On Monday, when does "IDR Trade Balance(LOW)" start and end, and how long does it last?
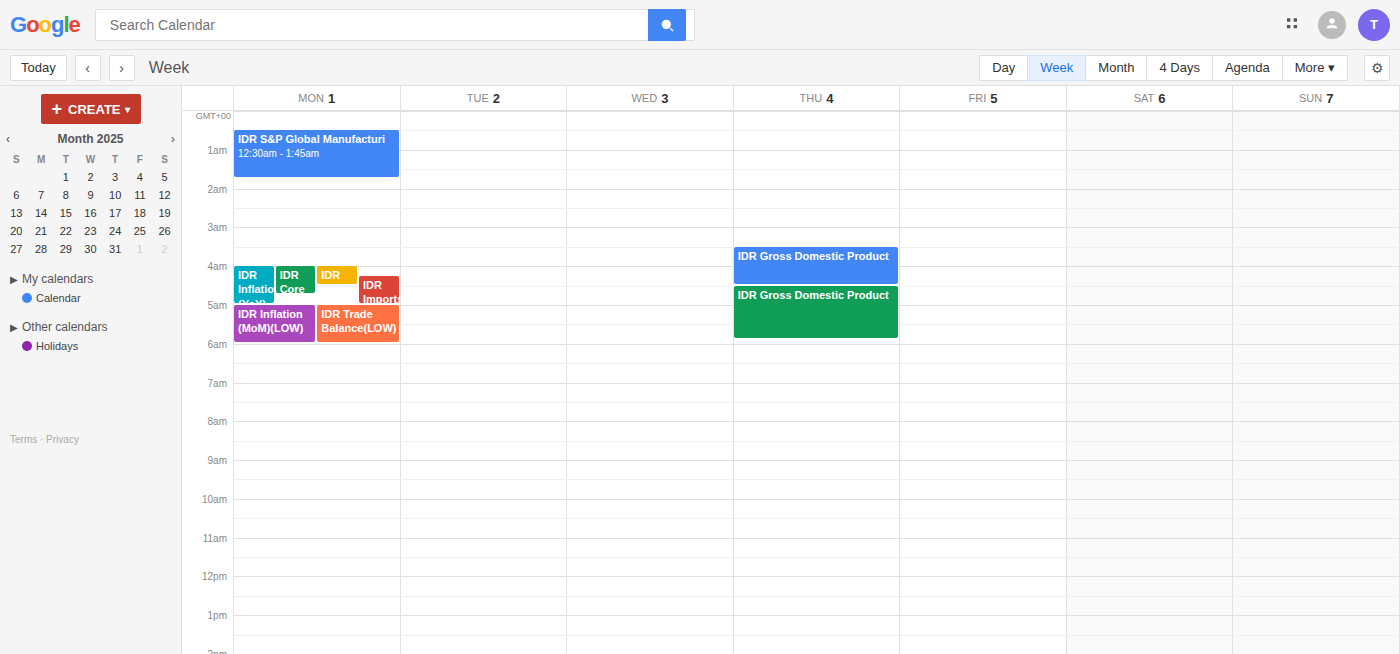
5:00 AM to 6:00 AM, 1 hour